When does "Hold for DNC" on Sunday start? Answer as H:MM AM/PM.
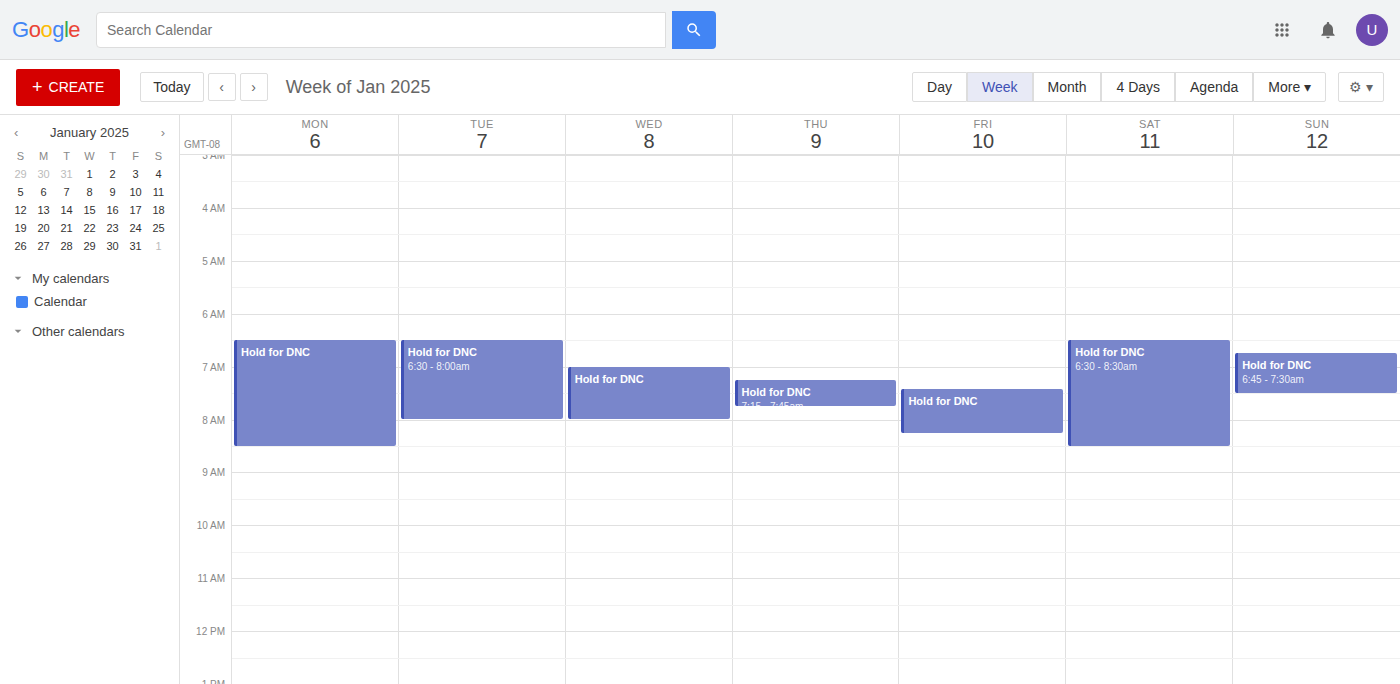
6:45 AM